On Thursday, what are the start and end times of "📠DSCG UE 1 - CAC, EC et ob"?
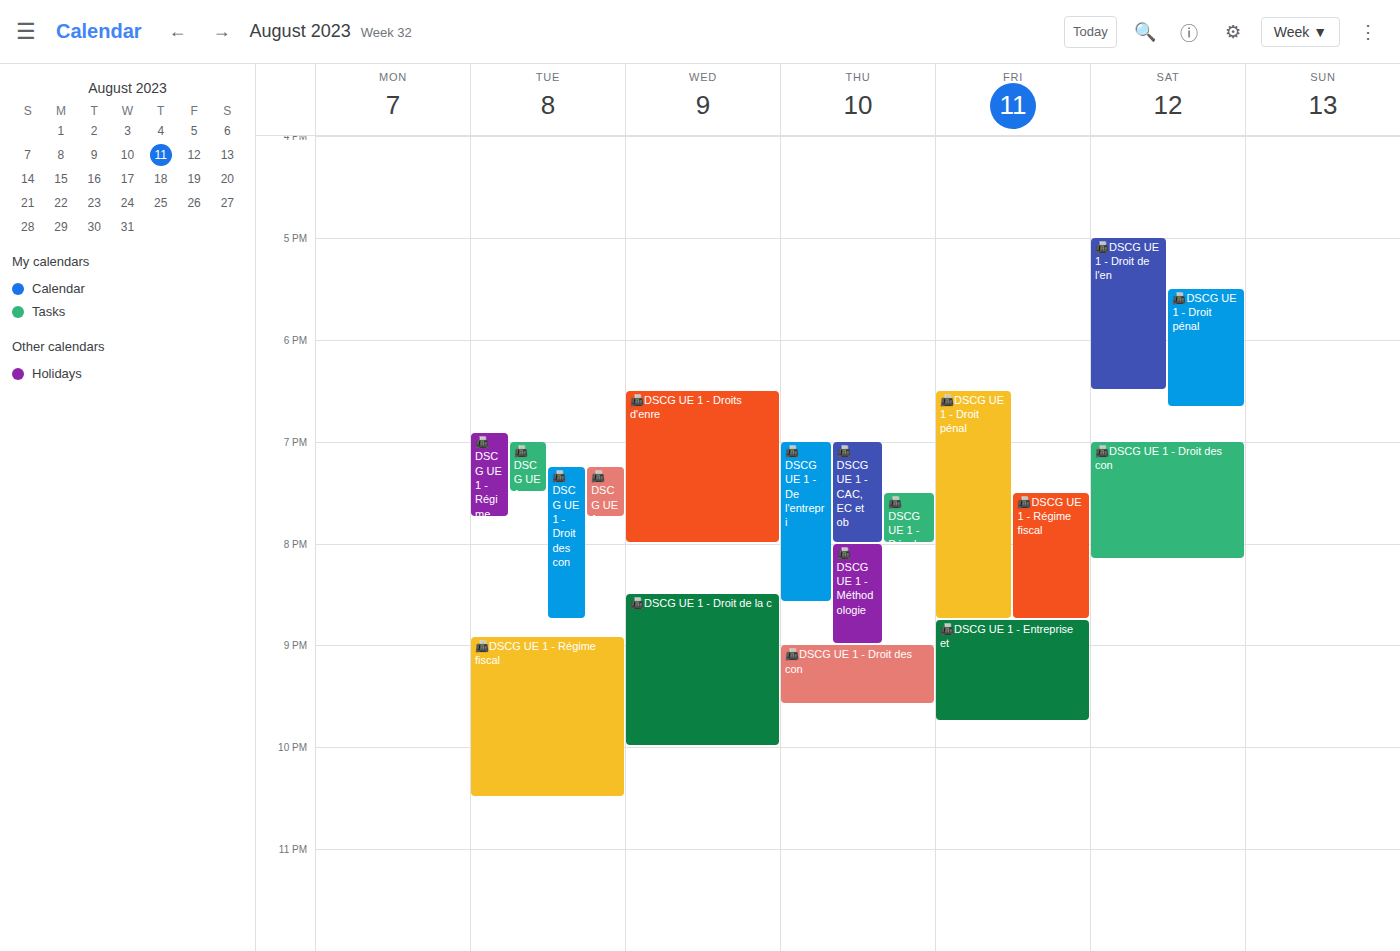
7:00 PM to 8:00 PM